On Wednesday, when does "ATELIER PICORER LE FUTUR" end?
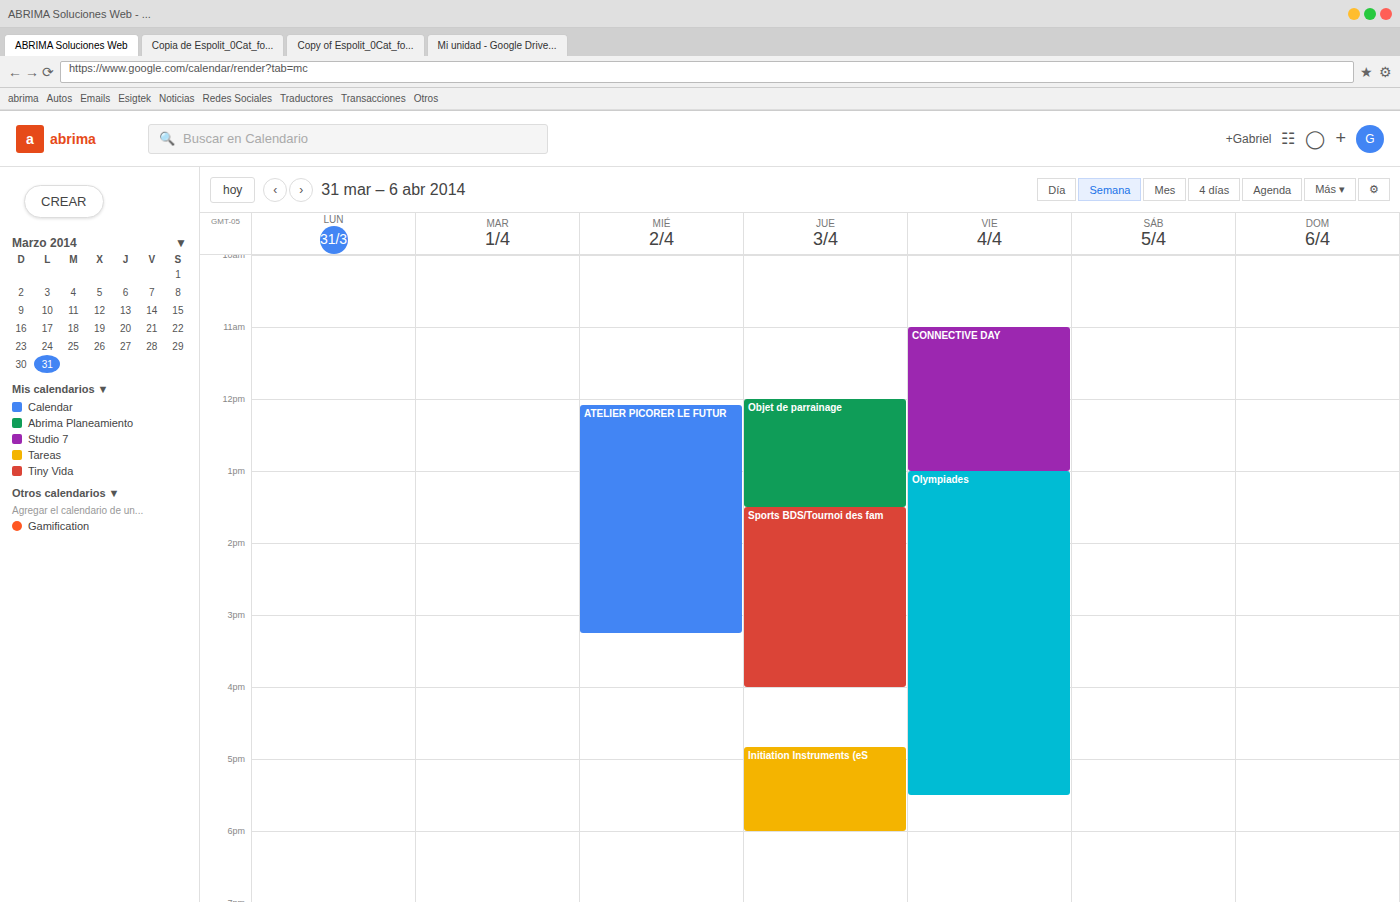
15:15